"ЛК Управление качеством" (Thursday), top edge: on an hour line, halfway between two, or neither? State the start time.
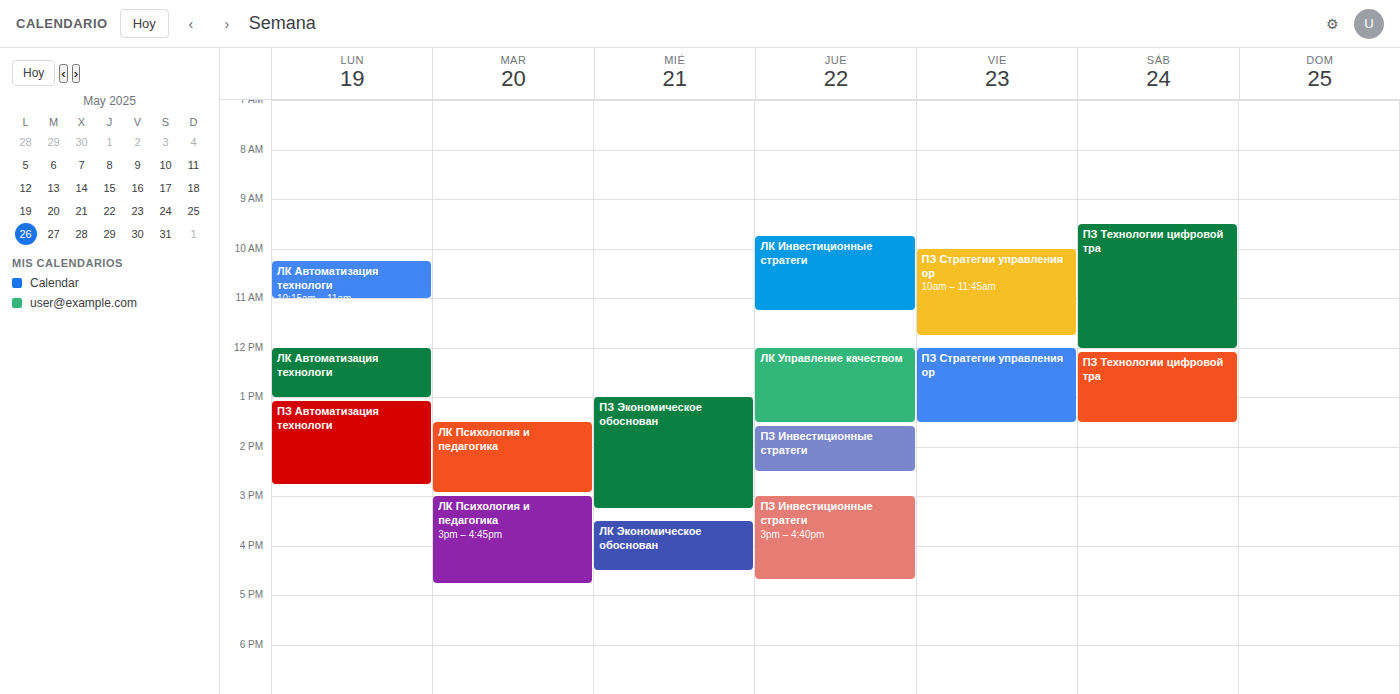
12:00 PM -- exactly on the 12 PM line.